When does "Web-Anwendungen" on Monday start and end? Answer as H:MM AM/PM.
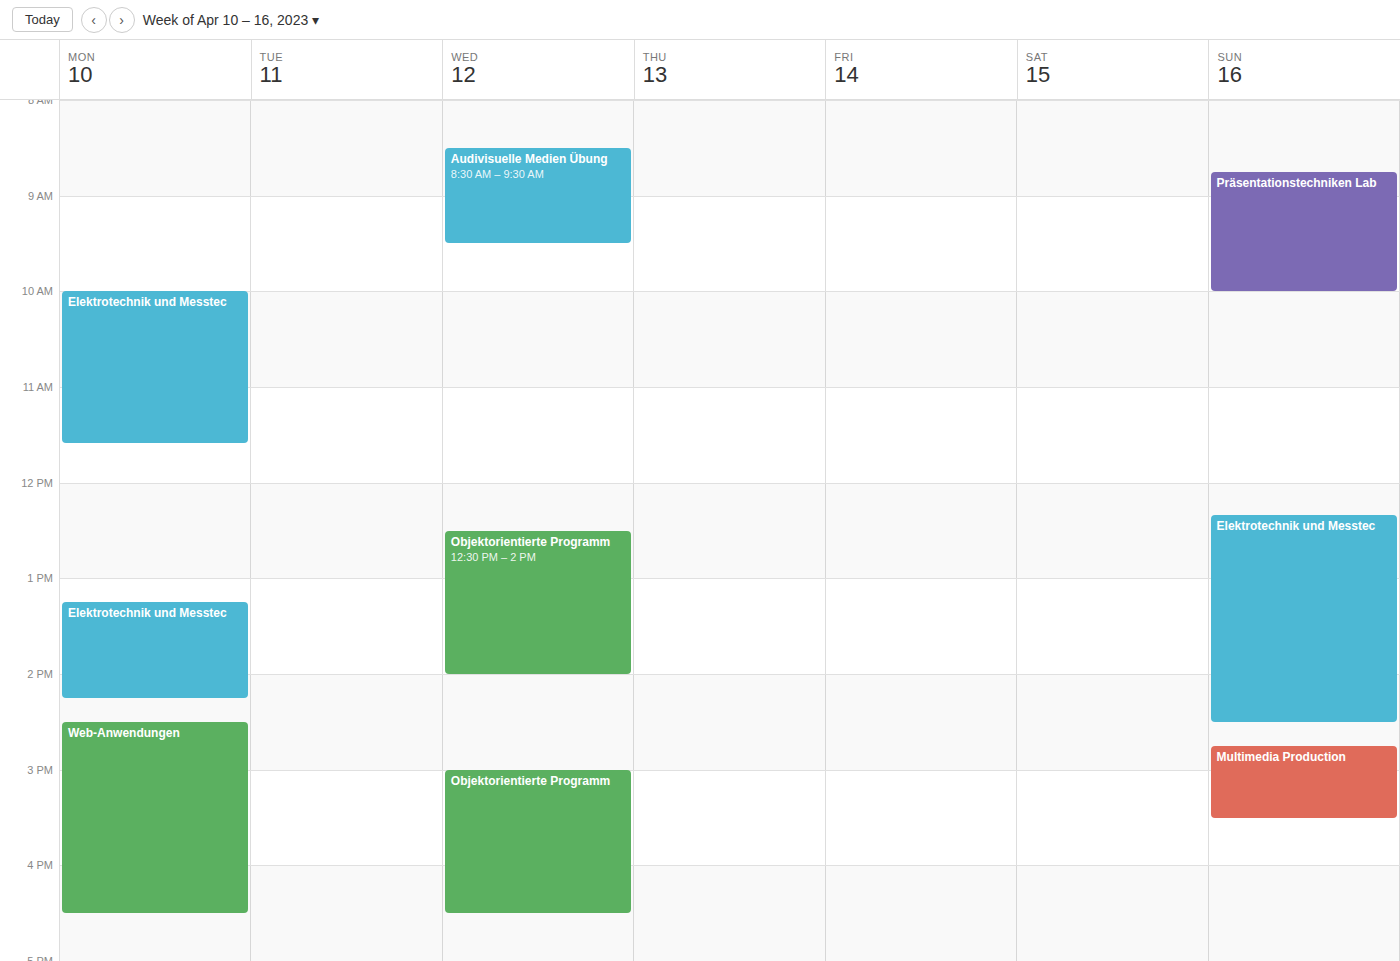
2:30 PM to 4:30 PM